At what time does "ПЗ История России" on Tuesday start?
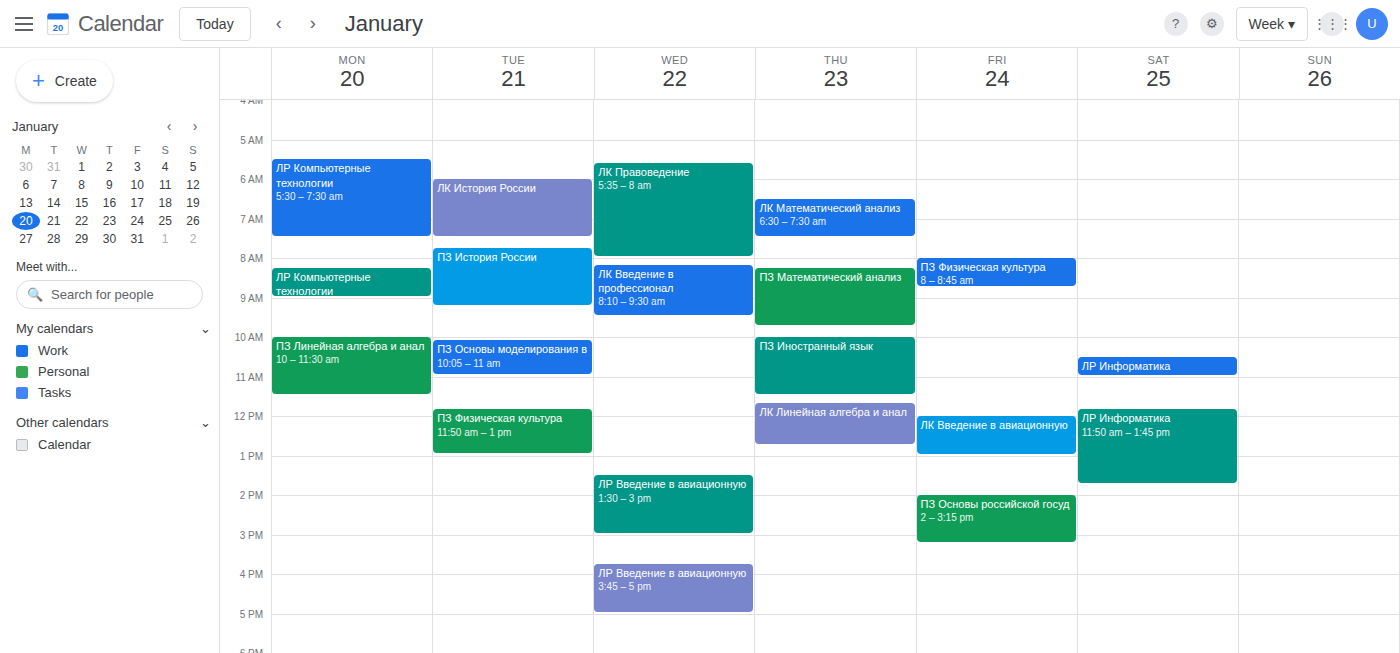
7:45 AM